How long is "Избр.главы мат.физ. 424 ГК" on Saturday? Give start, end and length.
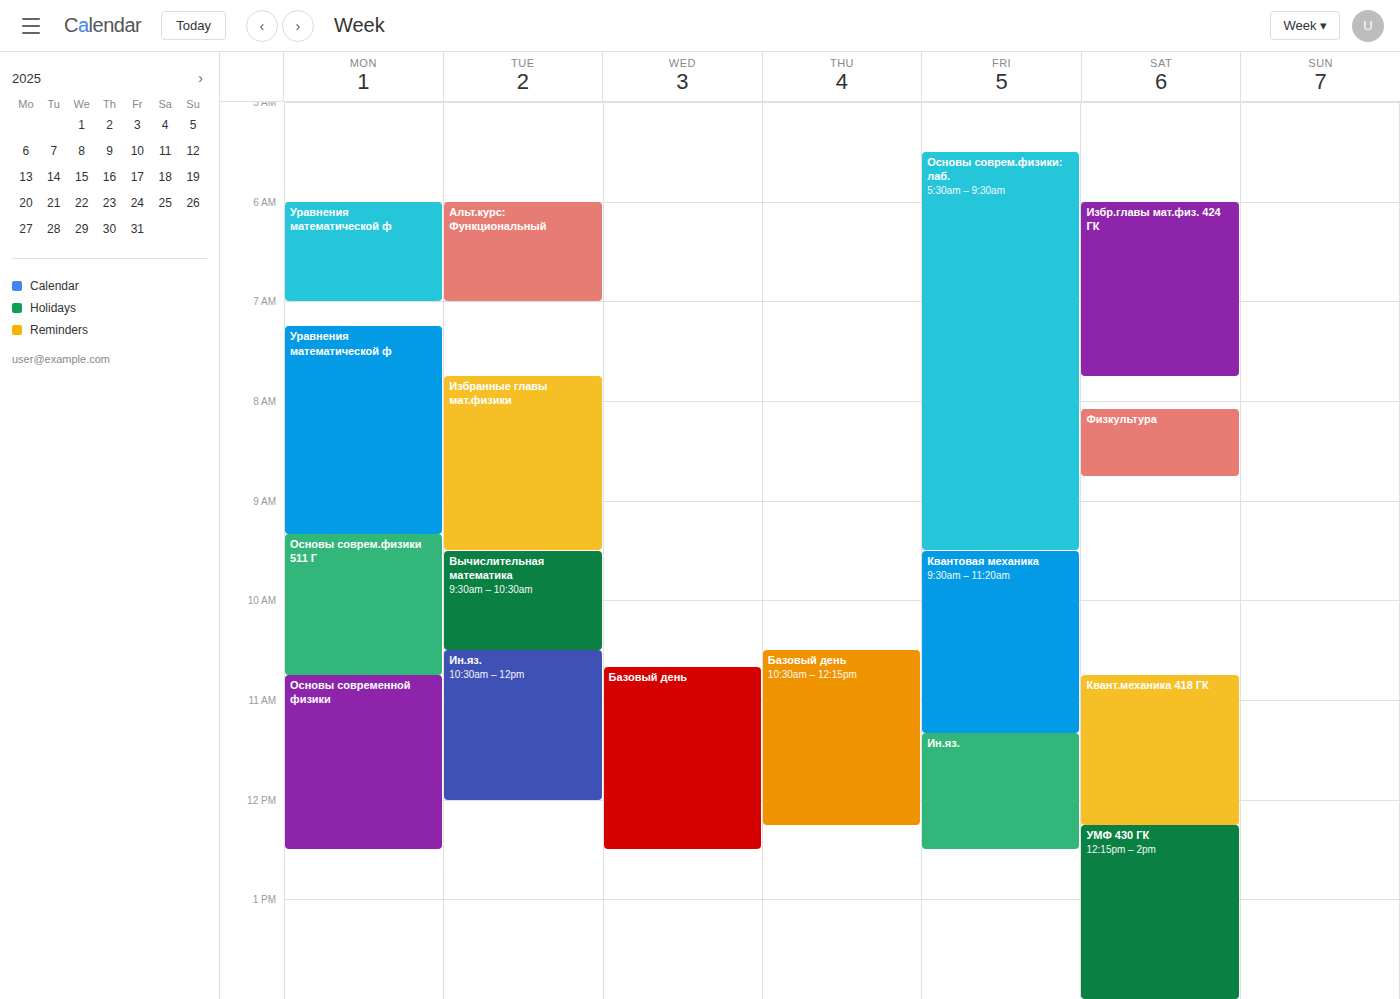
6:00 AM to 7:45 AM, 1 hour 45 minutes